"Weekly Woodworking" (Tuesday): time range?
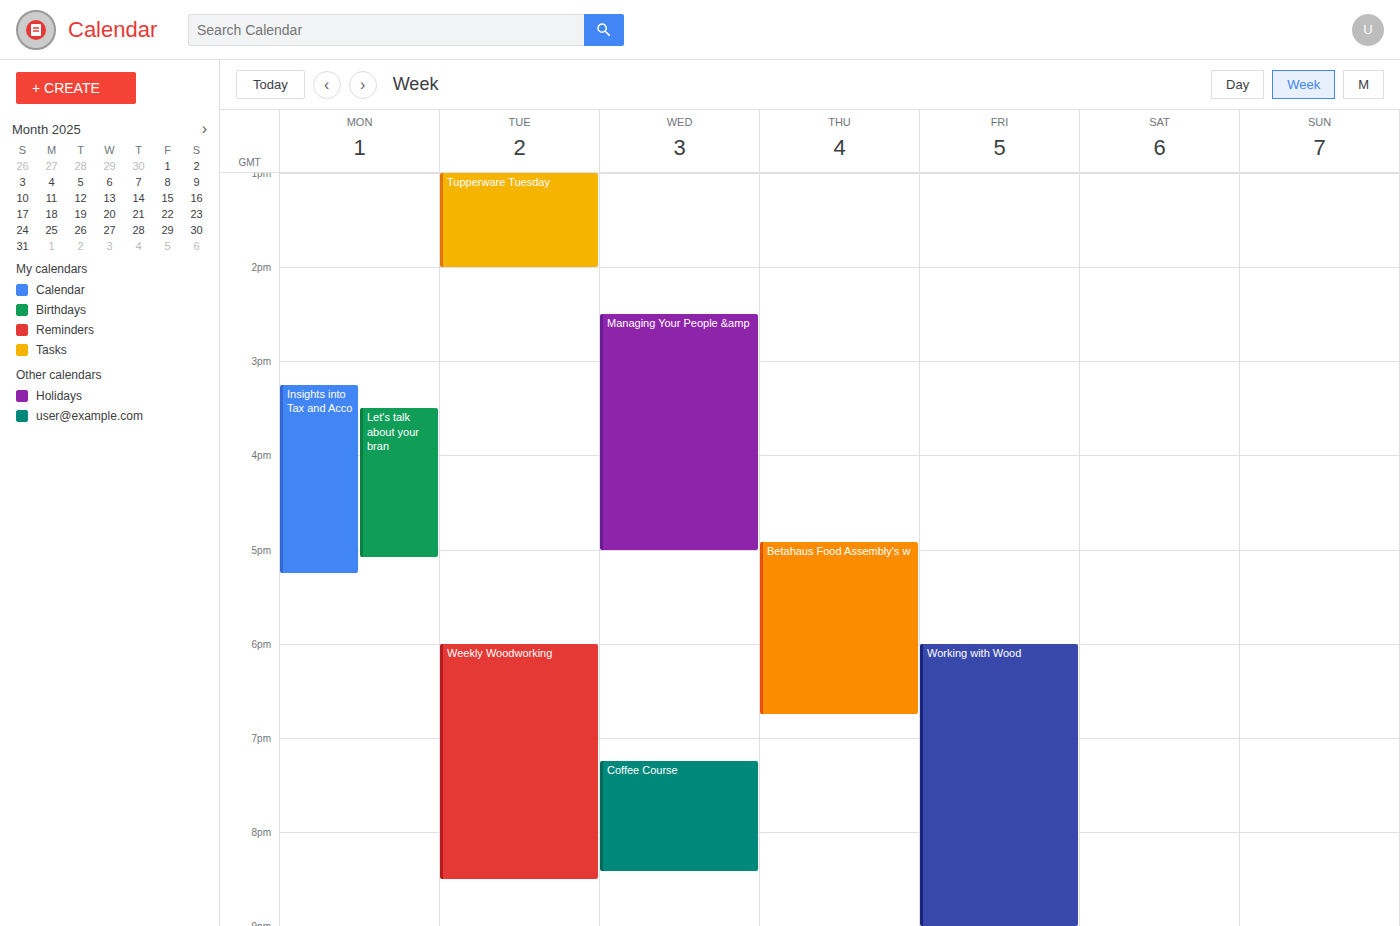
6:00 PM to 8:30 PM